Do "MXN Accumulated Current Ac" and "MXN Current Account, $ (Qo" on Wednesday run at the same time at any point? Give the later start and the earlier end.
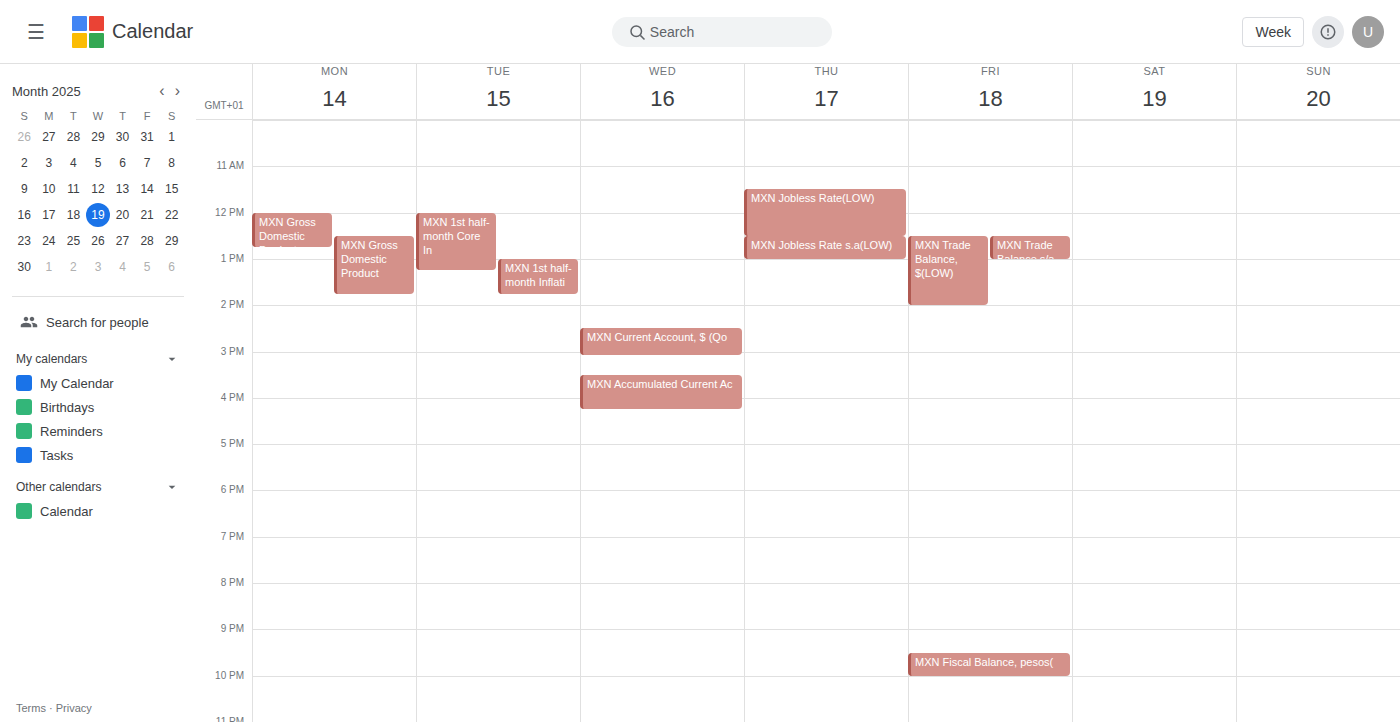
"MXN Current Account, $ (Qo" ends at 3:05 PM and "MXN Accumulated Current Ac" starts at 3:30 PM -- no overlap.